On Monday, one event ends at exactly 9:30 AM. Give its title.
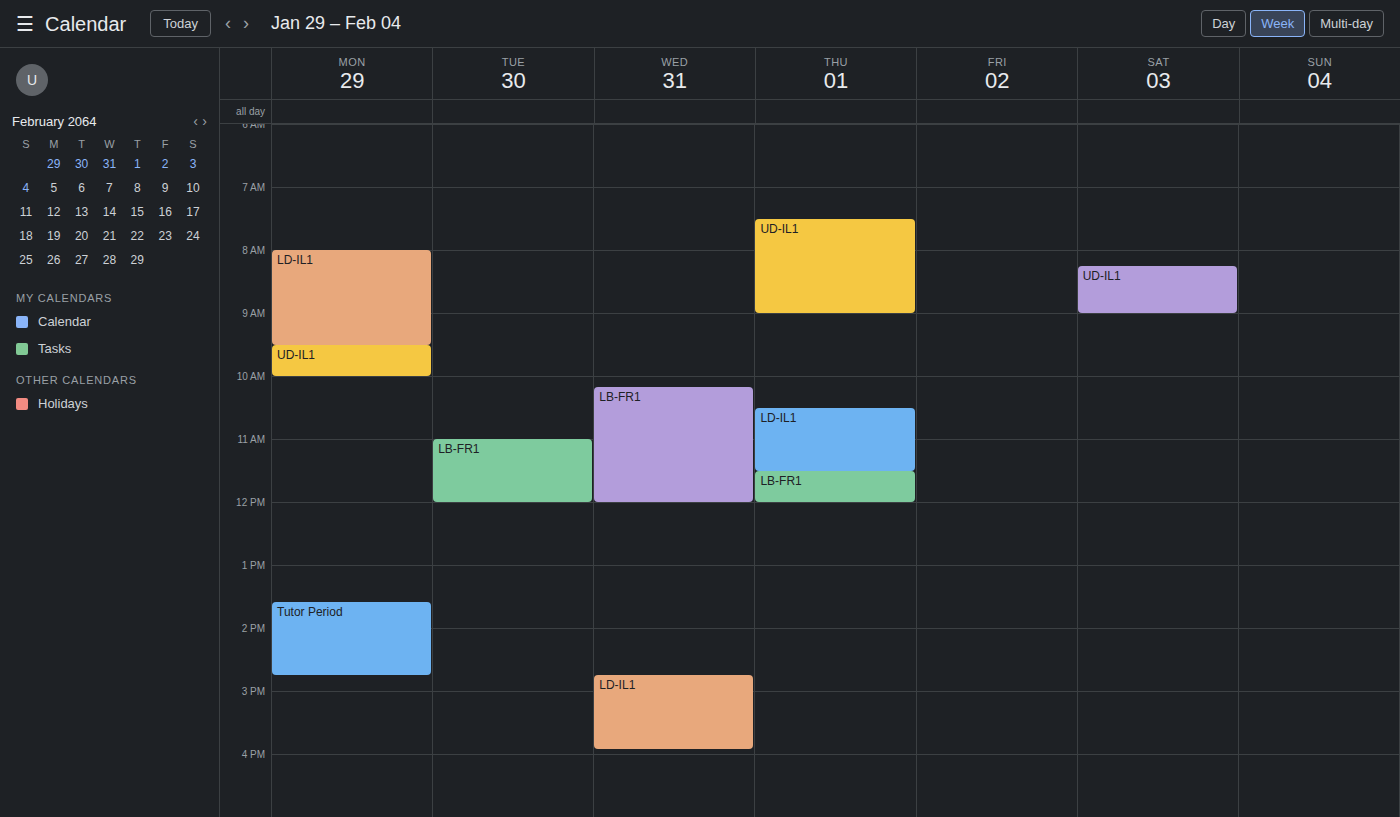
"LD-IL1"